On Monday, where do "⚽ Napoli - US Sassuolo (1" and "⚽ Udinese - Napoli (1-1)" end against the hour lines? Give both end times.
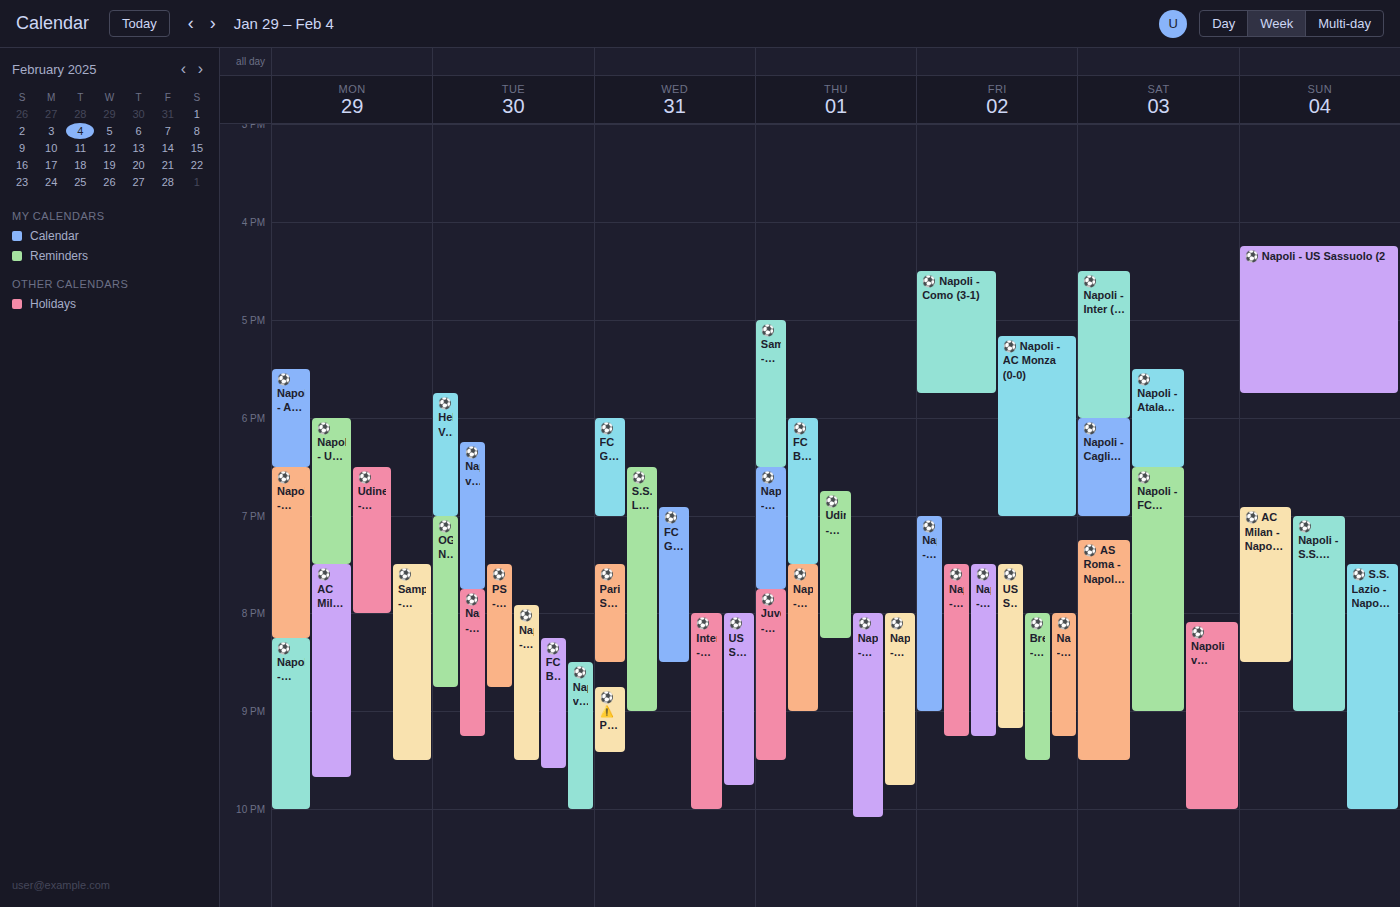
"⚽ Napoli - US Sassuolo (1": 7:30 PM, halfway between the 7 PM and 8 PM lines. "⚽ Udinese - Napoli (1-1)": 8:00 PM, exactly on the 8 PM line.